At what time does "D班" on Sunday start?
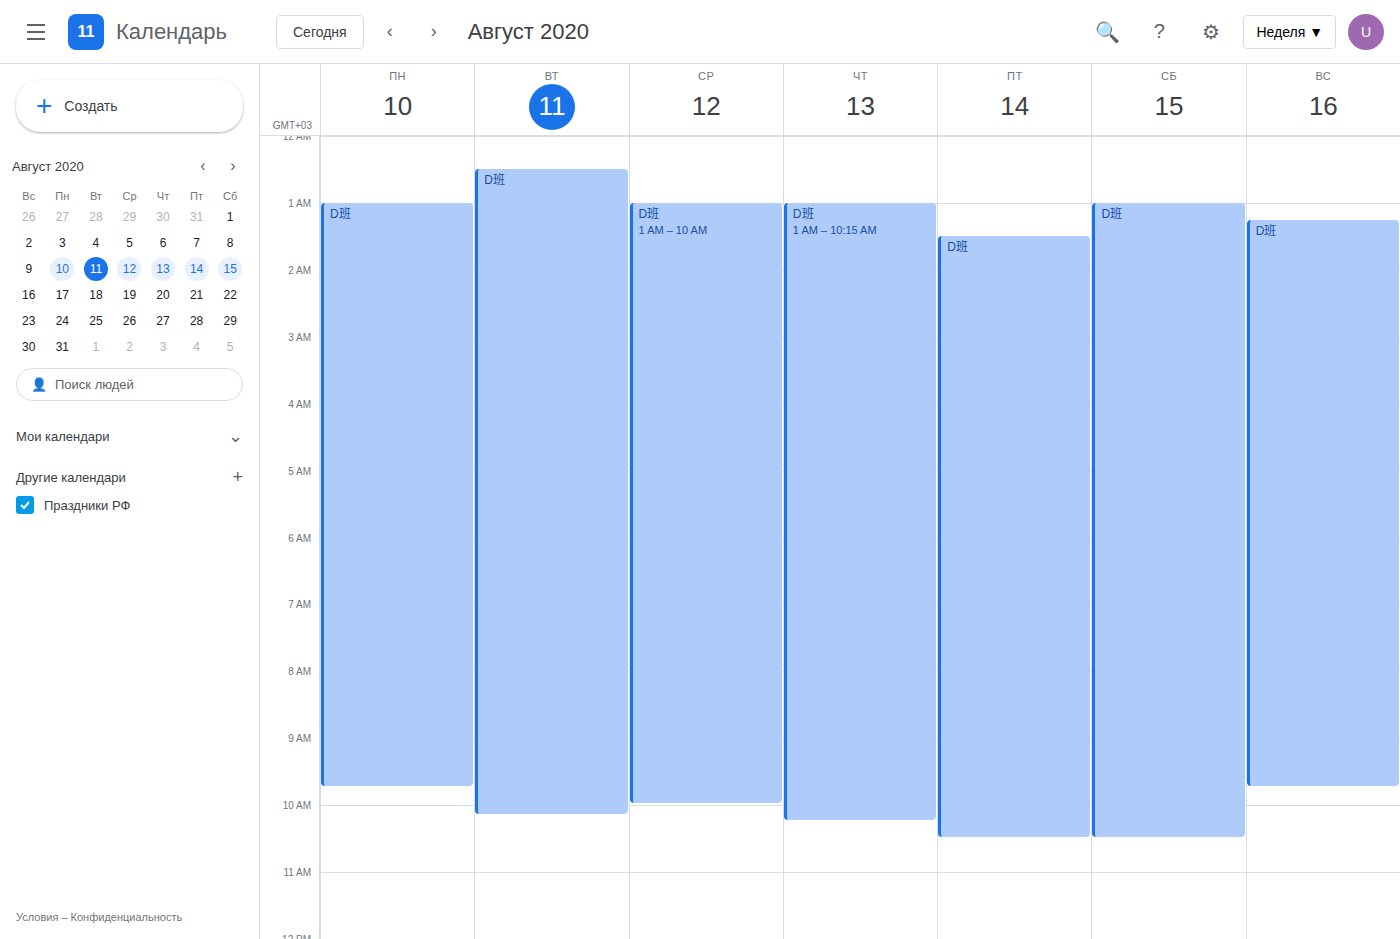
1:15 AM